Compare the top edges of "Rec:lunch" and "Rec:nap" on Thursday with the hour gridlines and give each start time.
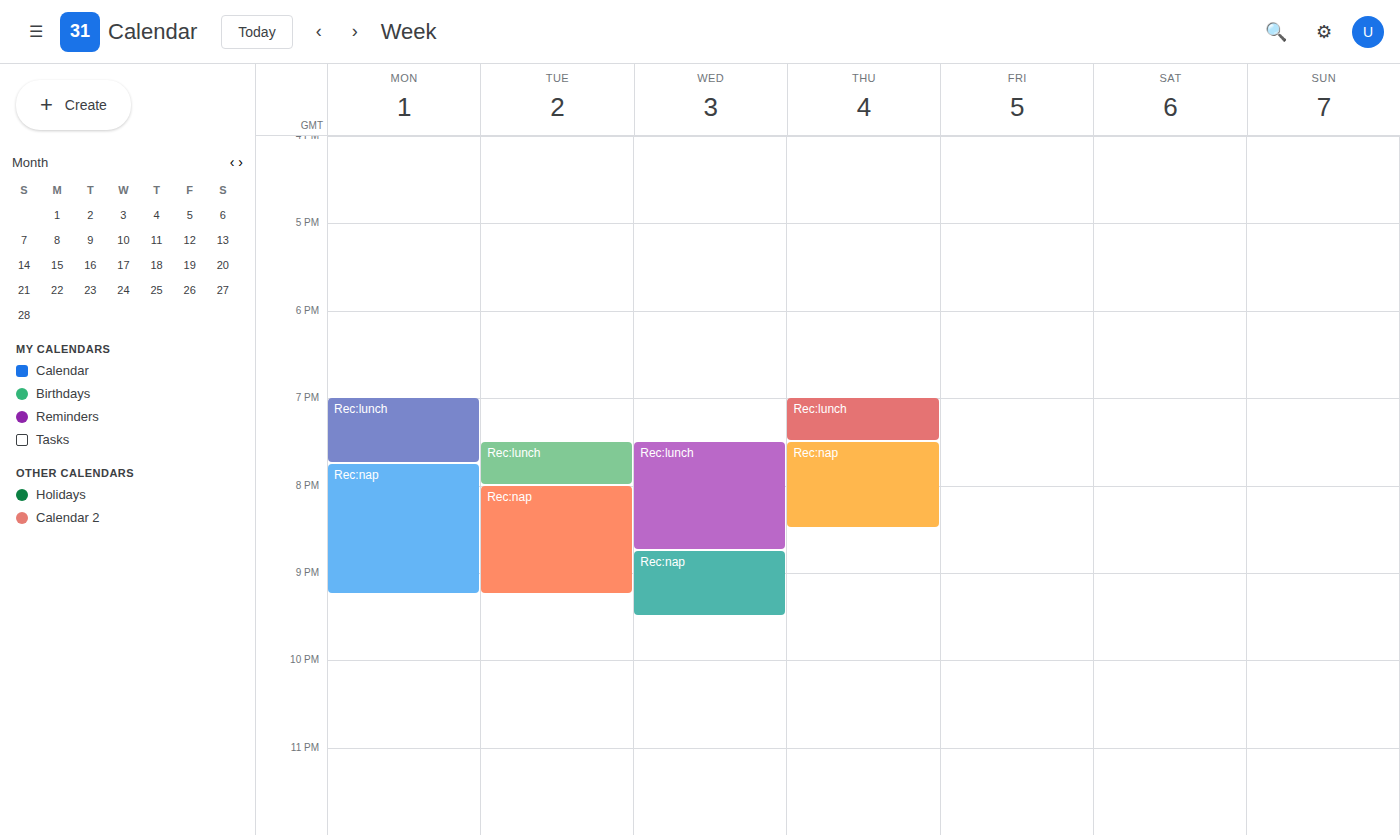
"Rec:lunch": 7:00 PM, exactly on the 7 PM line. "Rec:nap": 7:30 PM, halfway between the 7 PM and 8 PM lines.